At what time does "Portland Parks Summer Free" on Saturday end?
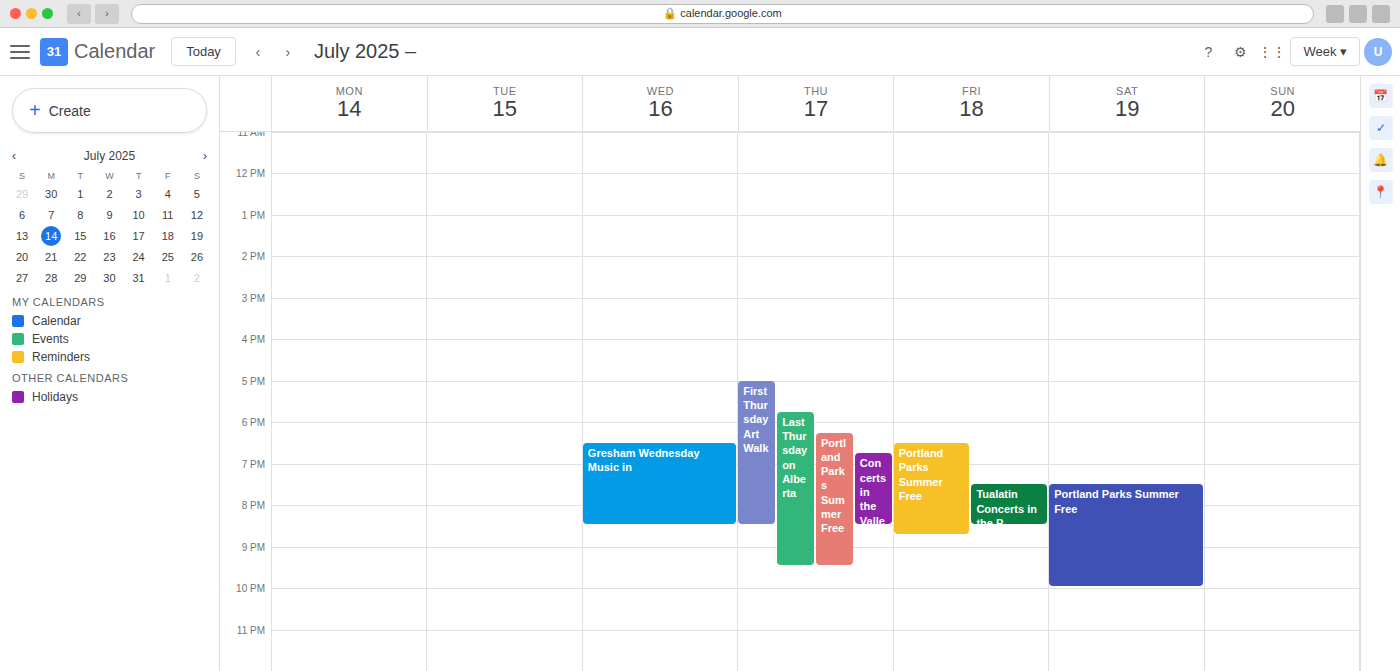
22:00